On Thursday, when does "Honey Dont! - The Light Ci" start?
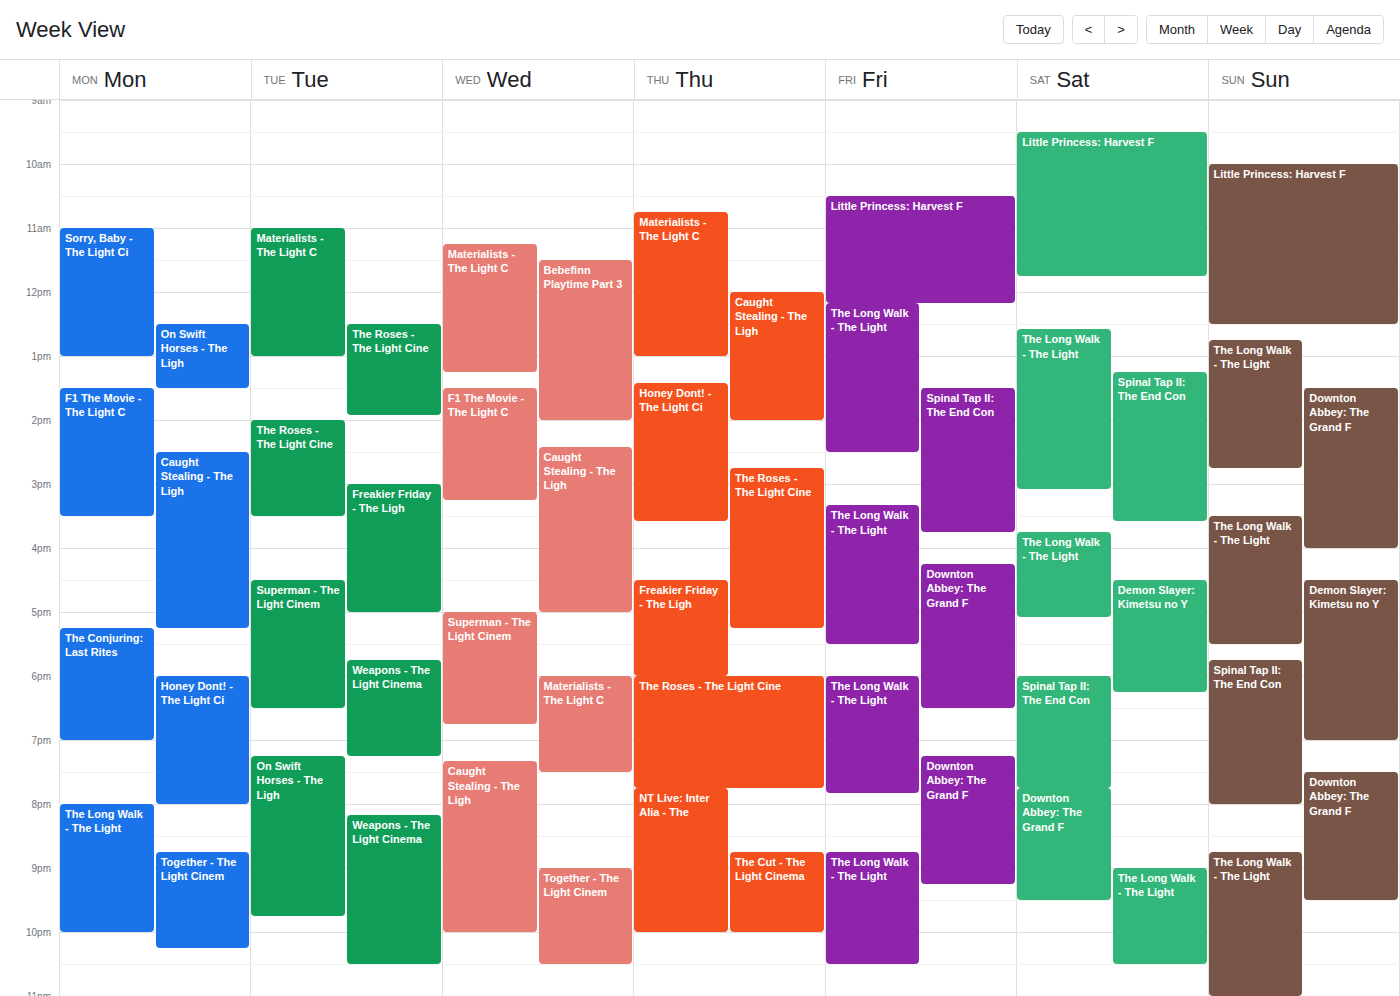
1:25 PM